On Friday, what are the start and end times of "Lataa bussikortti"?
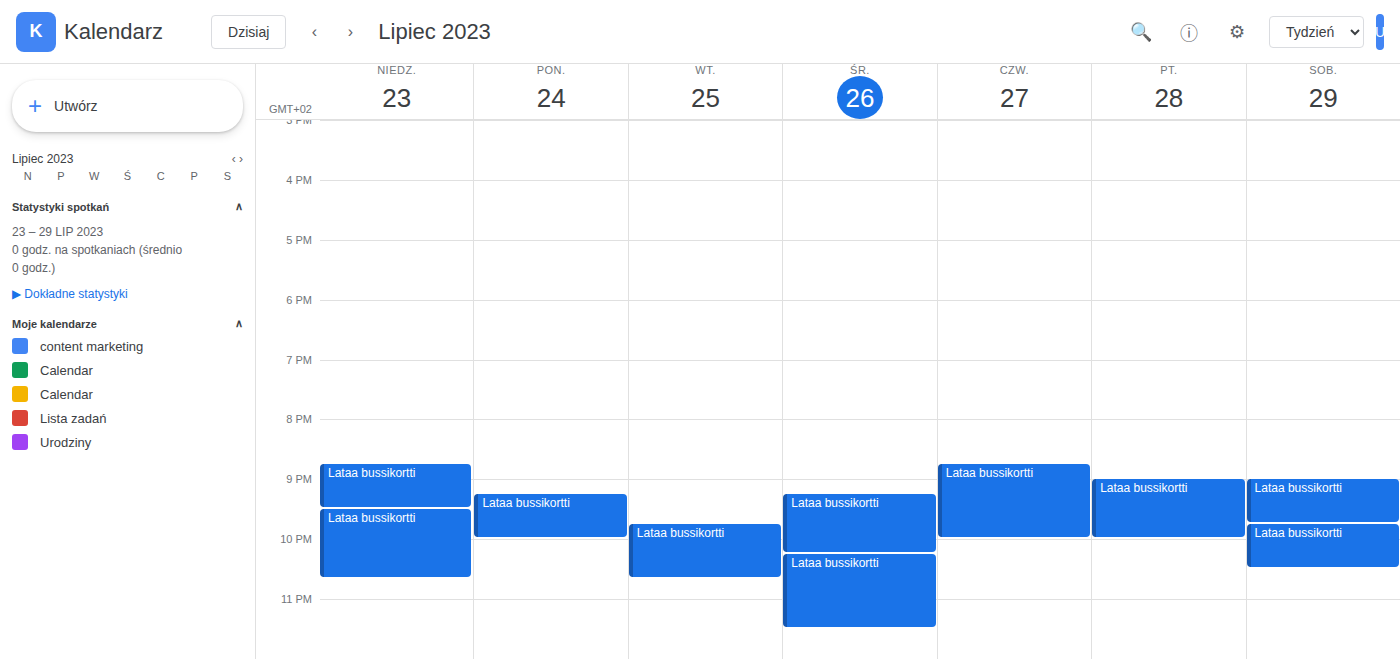
9:00 PM to 10:00 PM